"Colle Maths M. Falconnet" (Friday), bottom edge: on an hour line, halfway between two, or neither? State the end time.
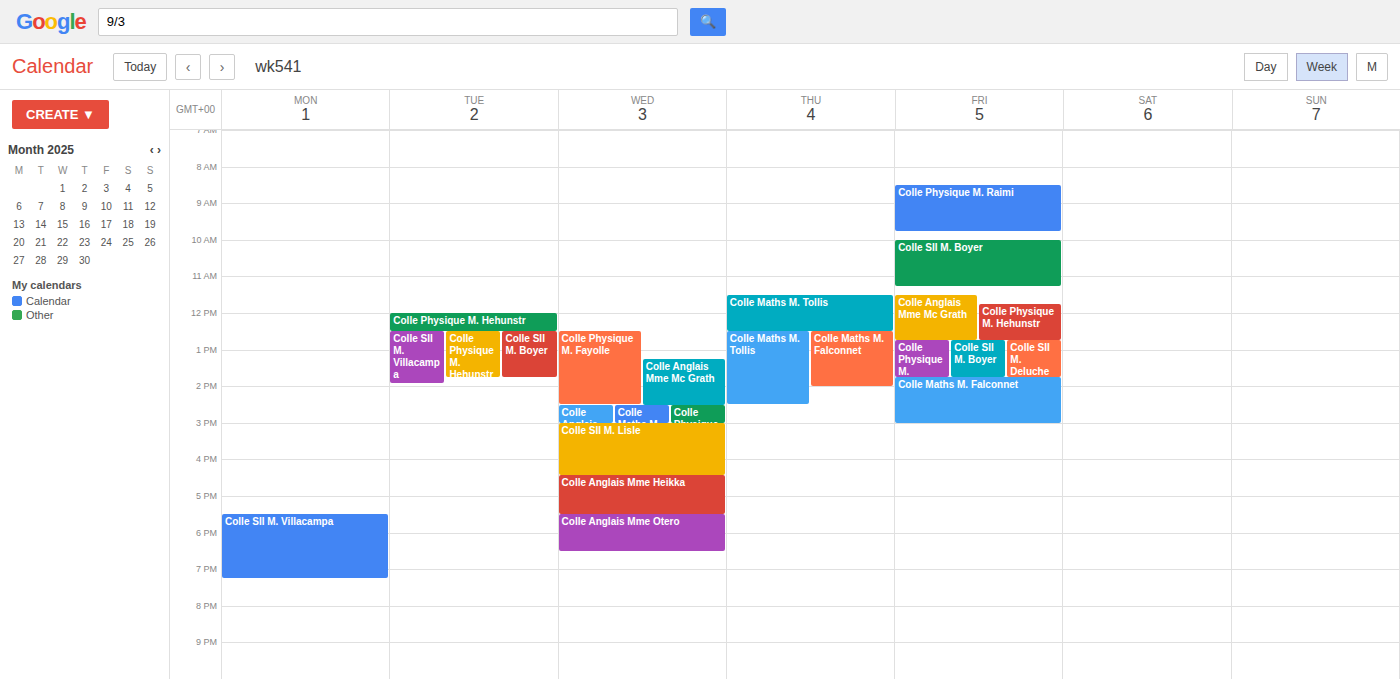
3:00 PM -- exactly on the 3 PM line.